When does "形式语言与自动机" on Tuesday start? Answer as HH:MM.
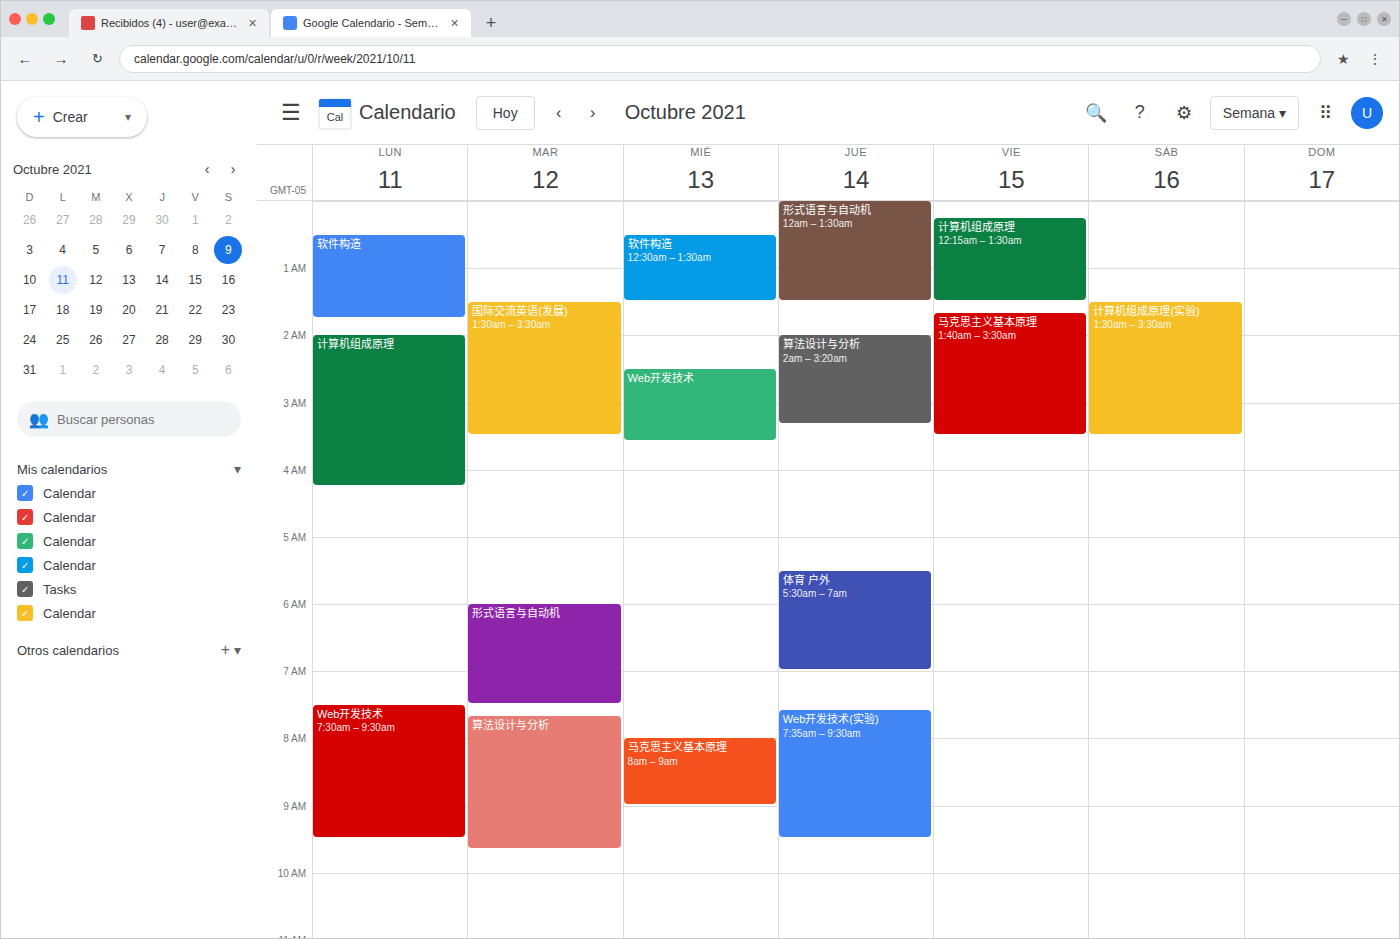
06:00